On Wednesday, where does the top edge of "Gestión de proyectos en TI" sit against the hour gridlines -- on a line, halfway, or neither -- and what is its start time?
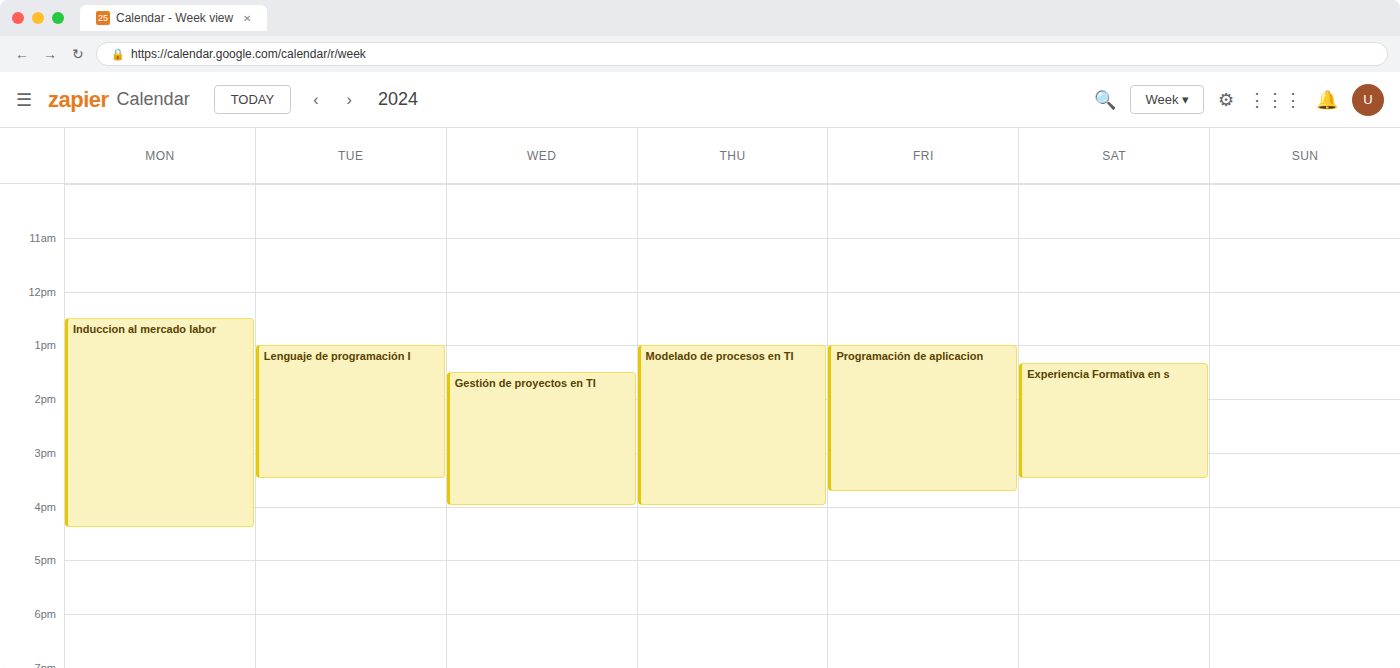
1:30 PM -- halfway between the 1 PM and 2 PM lines.